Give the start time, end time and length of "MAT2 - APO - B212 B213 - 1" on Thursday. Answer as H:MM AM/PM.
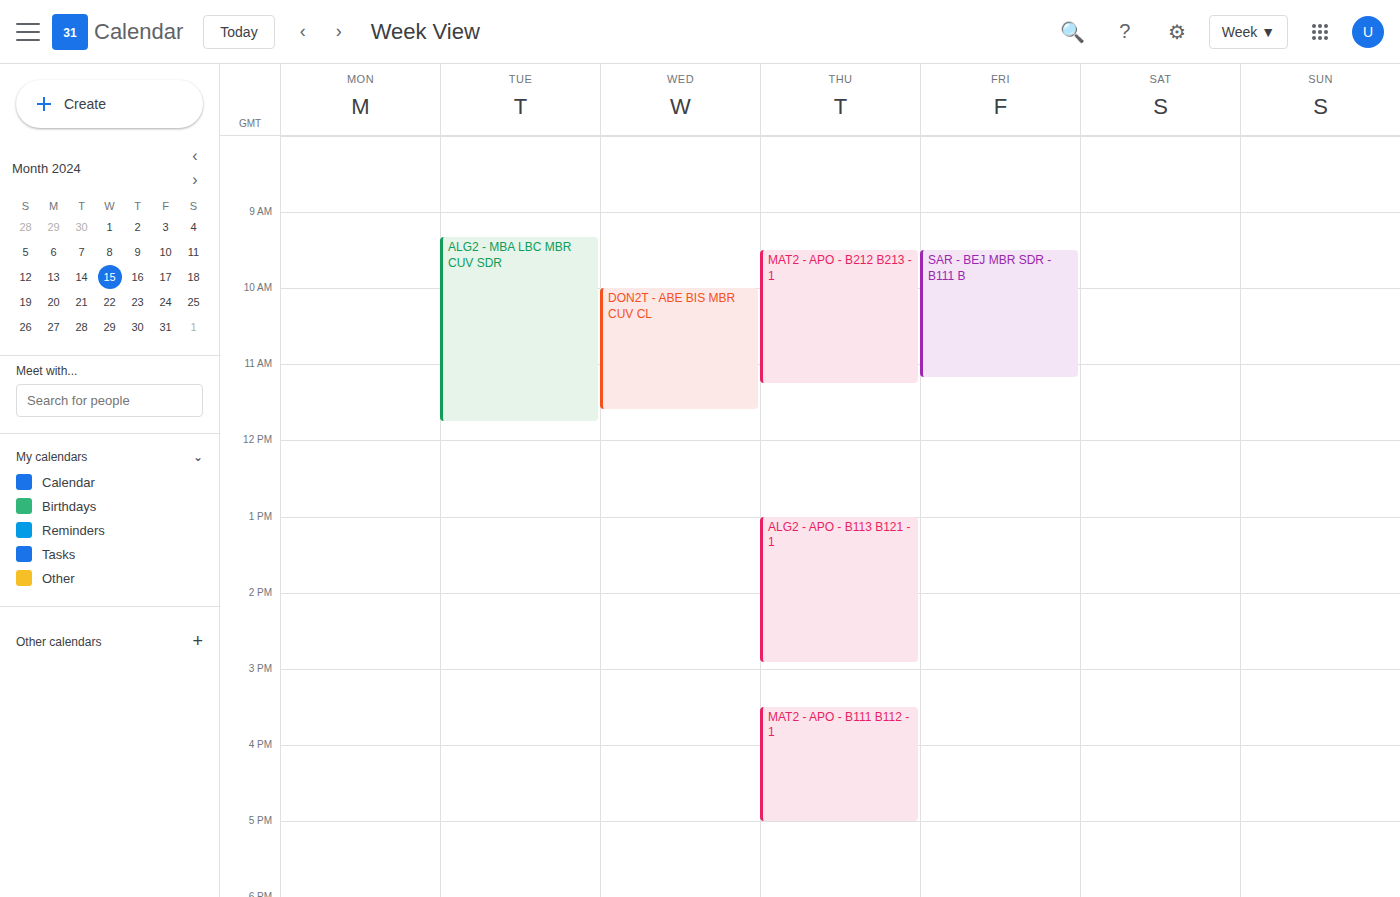
9:30 AM to 11:15 AM, 1 hour 45 minutes